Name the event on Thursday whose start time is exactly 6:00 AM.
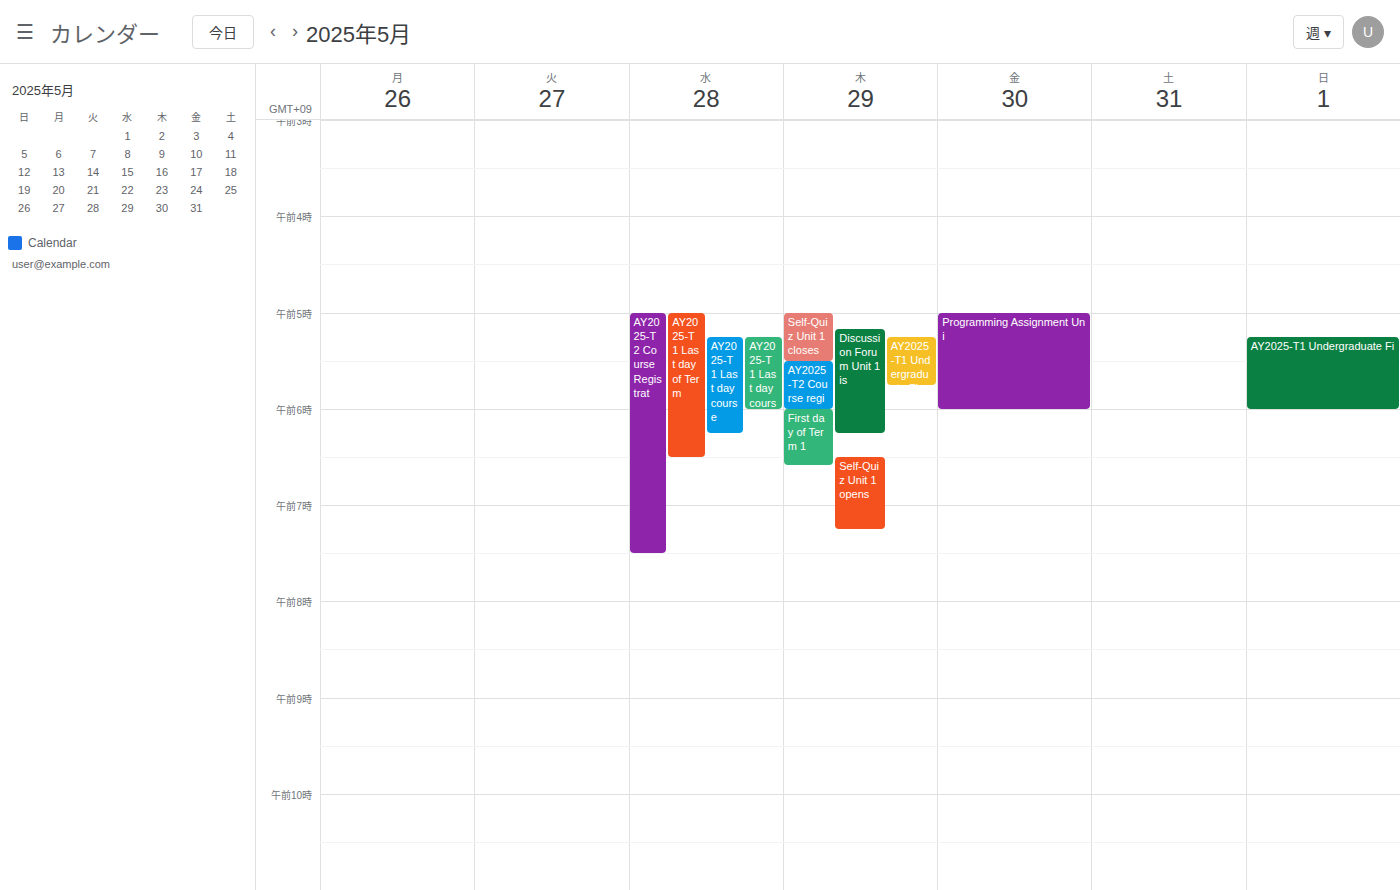
"First day of Term 1"